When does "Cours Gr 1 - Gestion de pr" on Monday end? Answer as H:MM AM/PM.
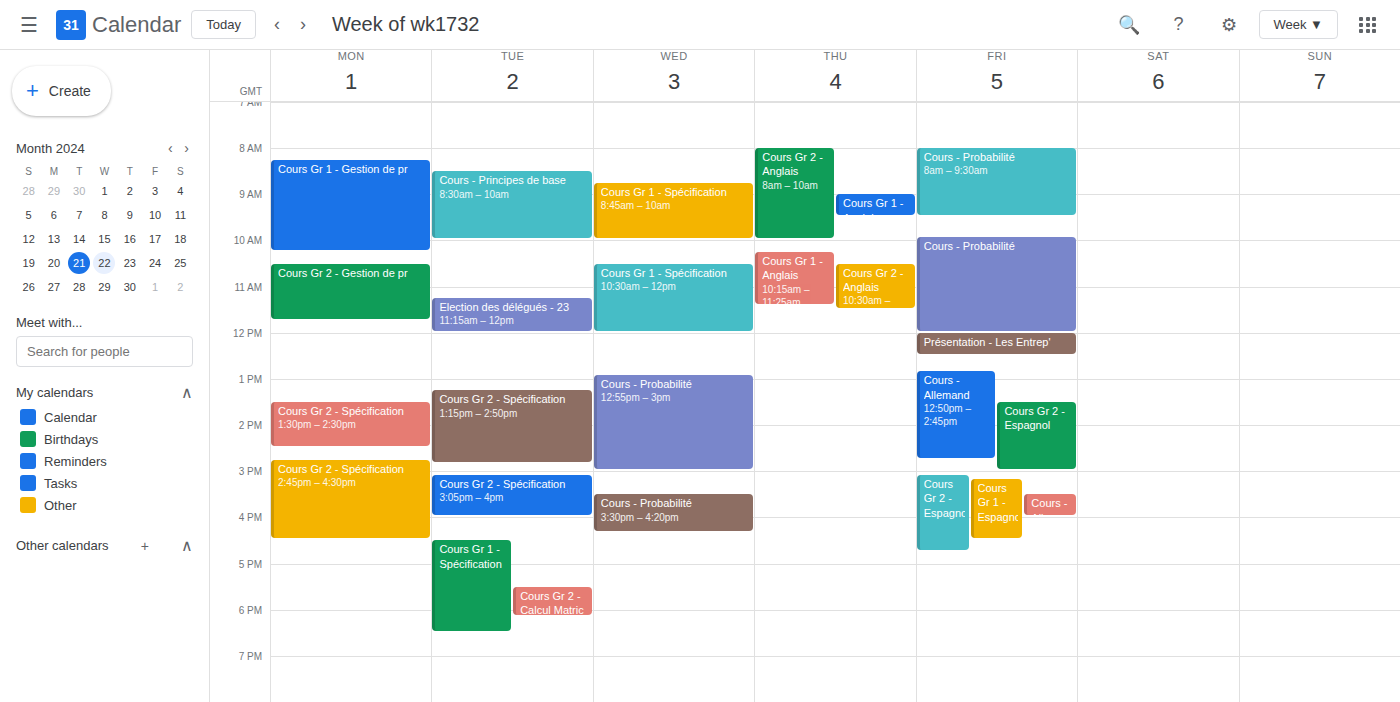
10:15 AM